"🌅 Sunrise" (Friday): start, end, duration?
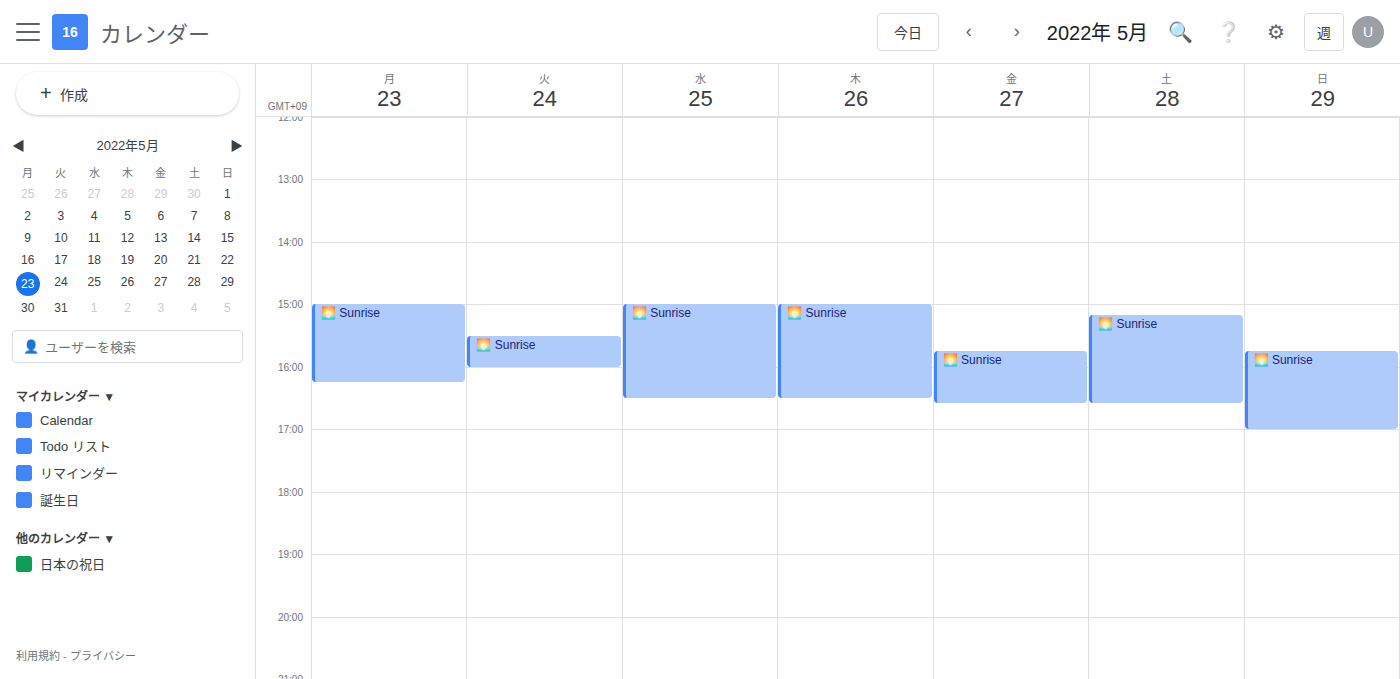
15:45 to 16:35, 50 minutes